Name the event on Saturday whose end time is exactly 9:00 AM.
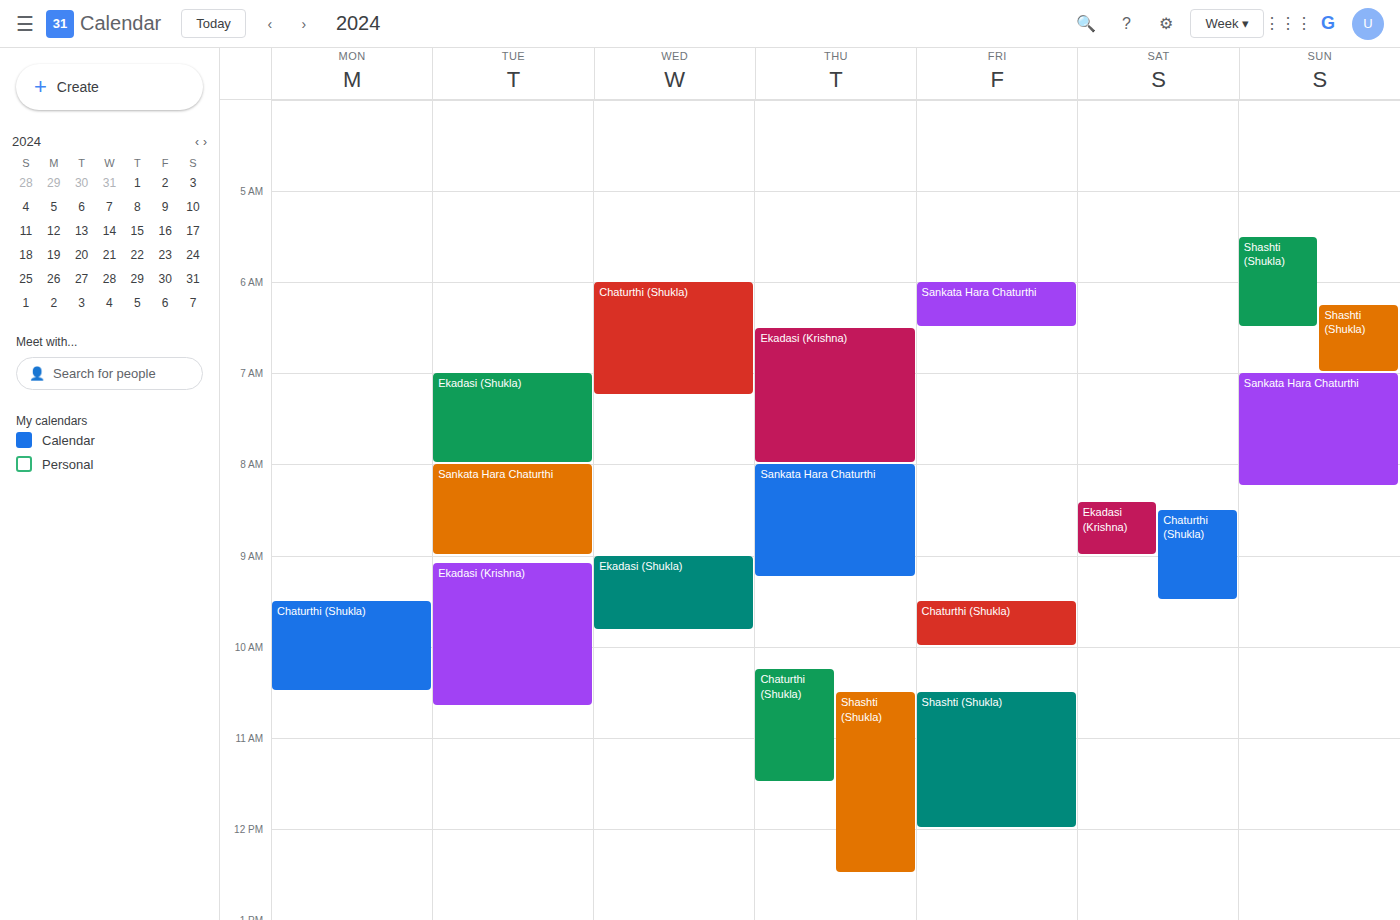
"Ekadasi (Krishna)"